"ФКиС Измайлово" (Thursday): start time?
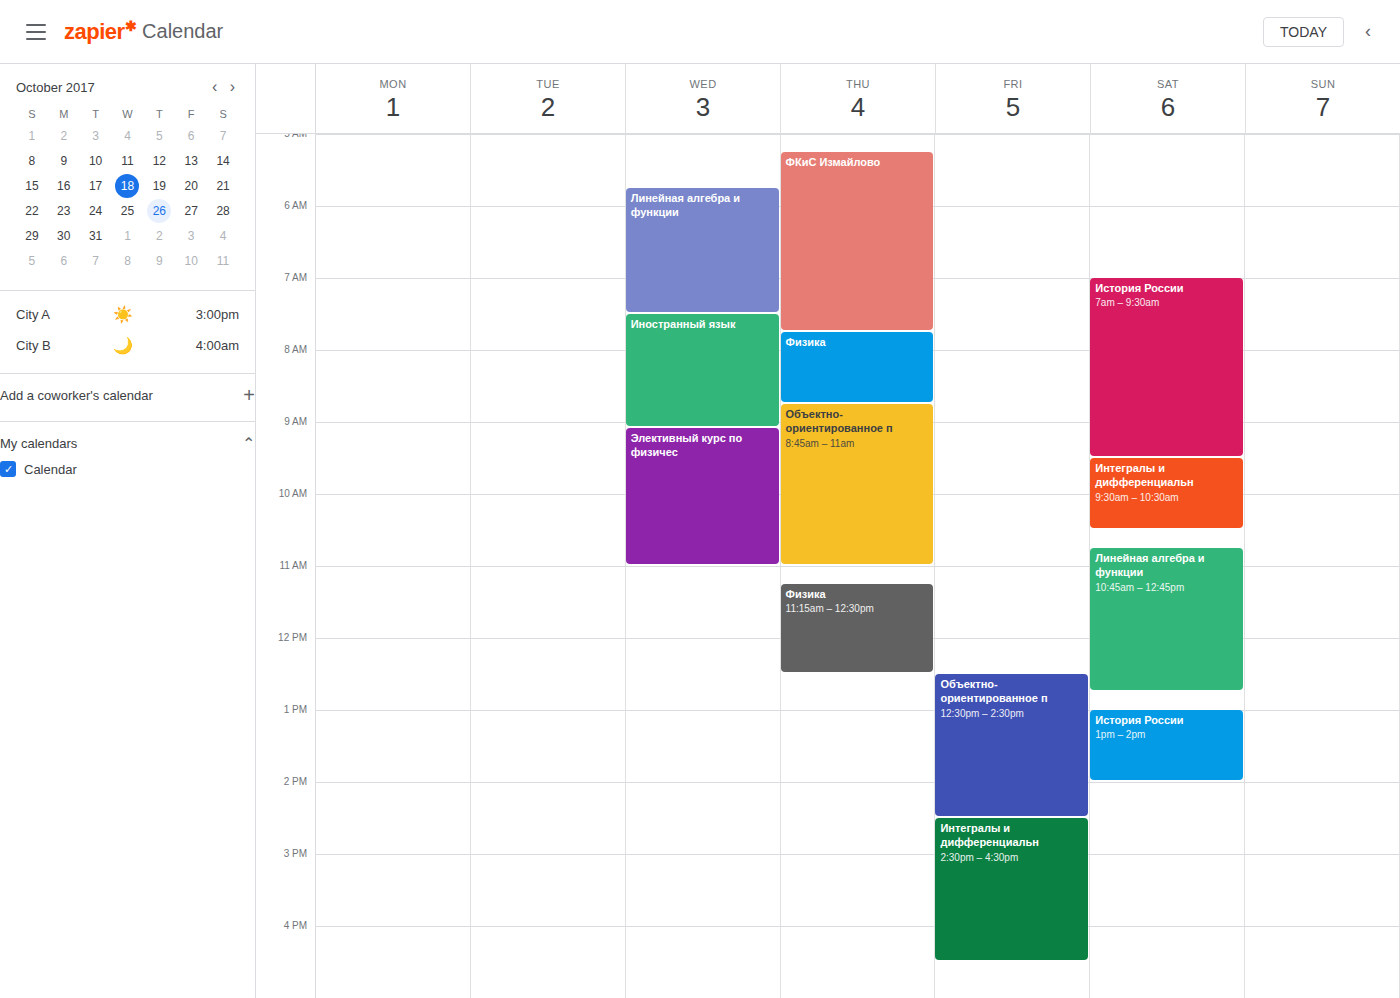
5:15 AM